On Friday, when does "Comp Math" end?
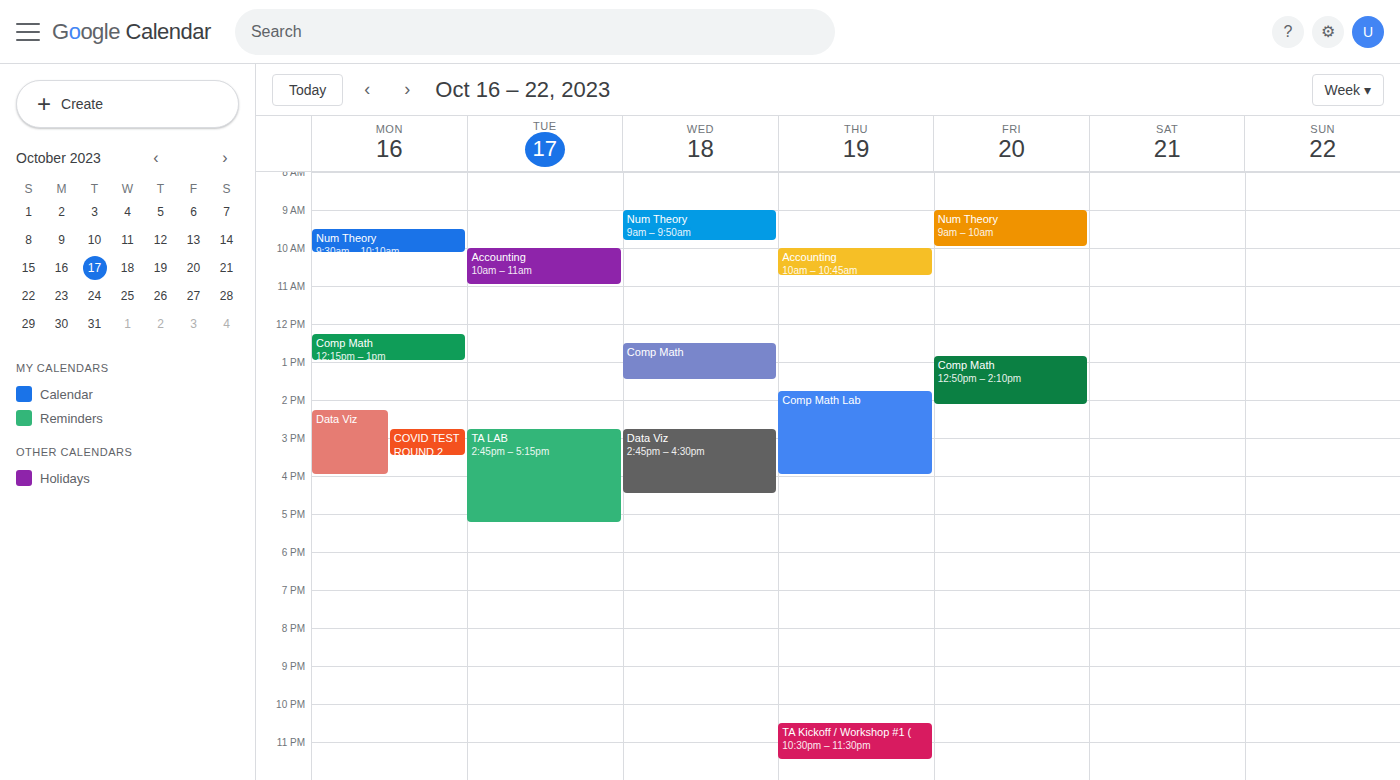
2:10 PM